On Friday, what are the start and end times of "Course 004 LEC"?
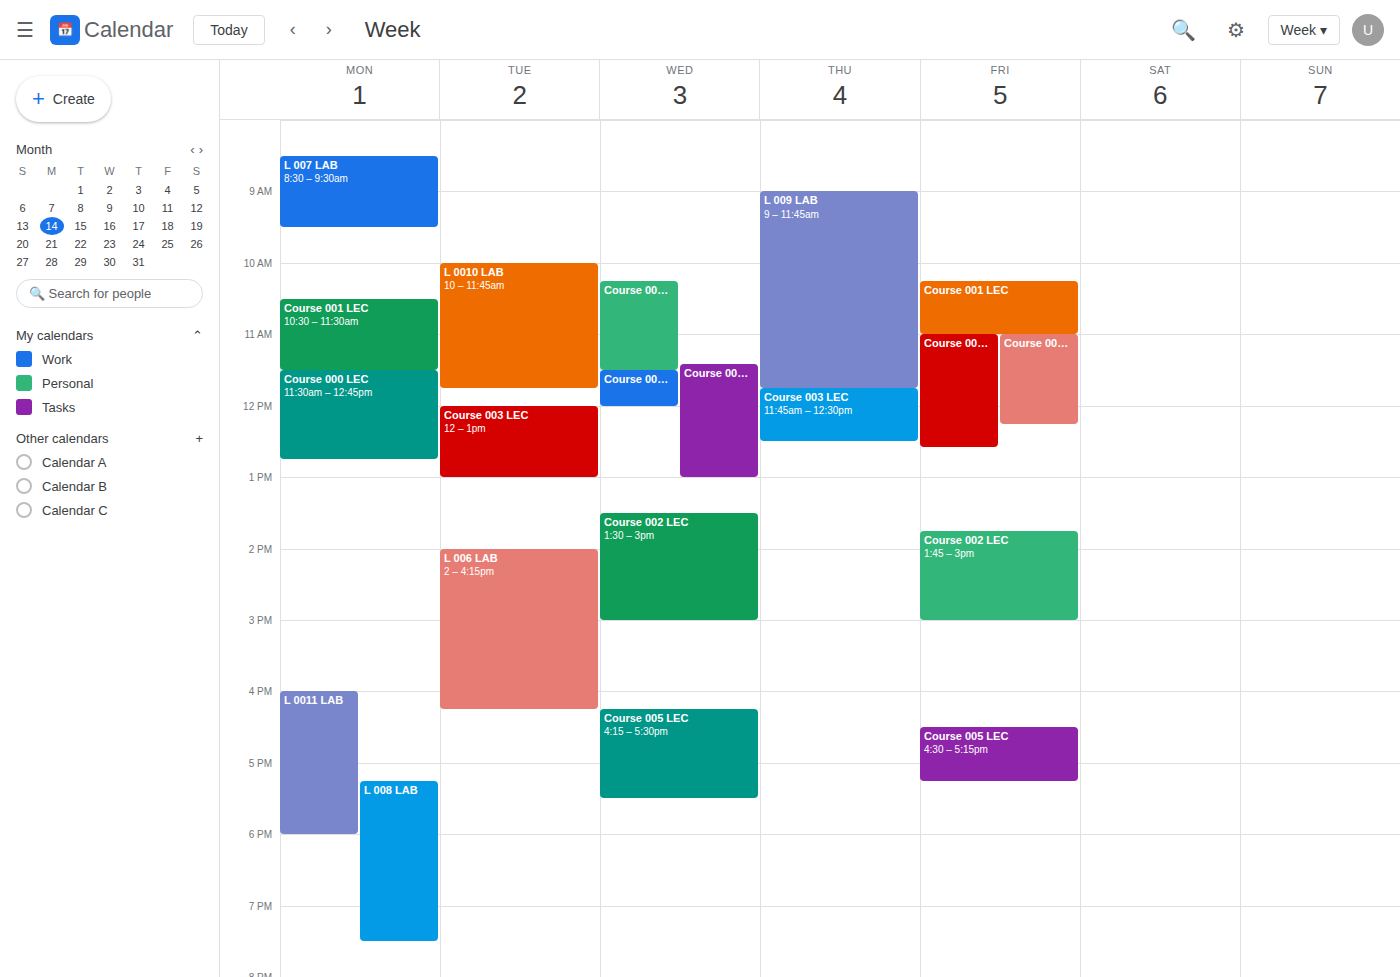
11:00 to 12:35